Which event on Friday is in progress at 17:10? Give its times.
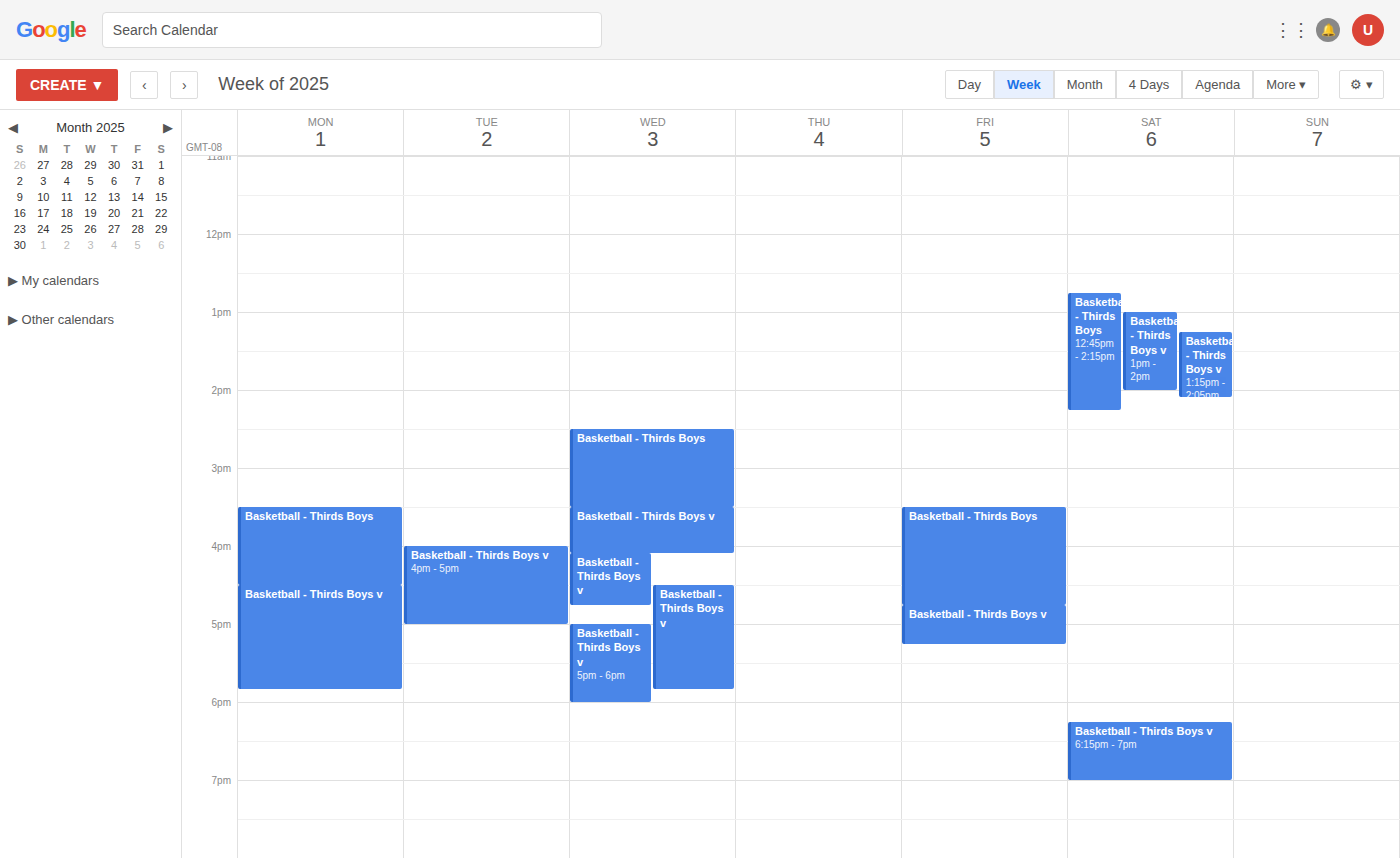
"Basketball - Thirds Boys v", 16:45 to 17:15